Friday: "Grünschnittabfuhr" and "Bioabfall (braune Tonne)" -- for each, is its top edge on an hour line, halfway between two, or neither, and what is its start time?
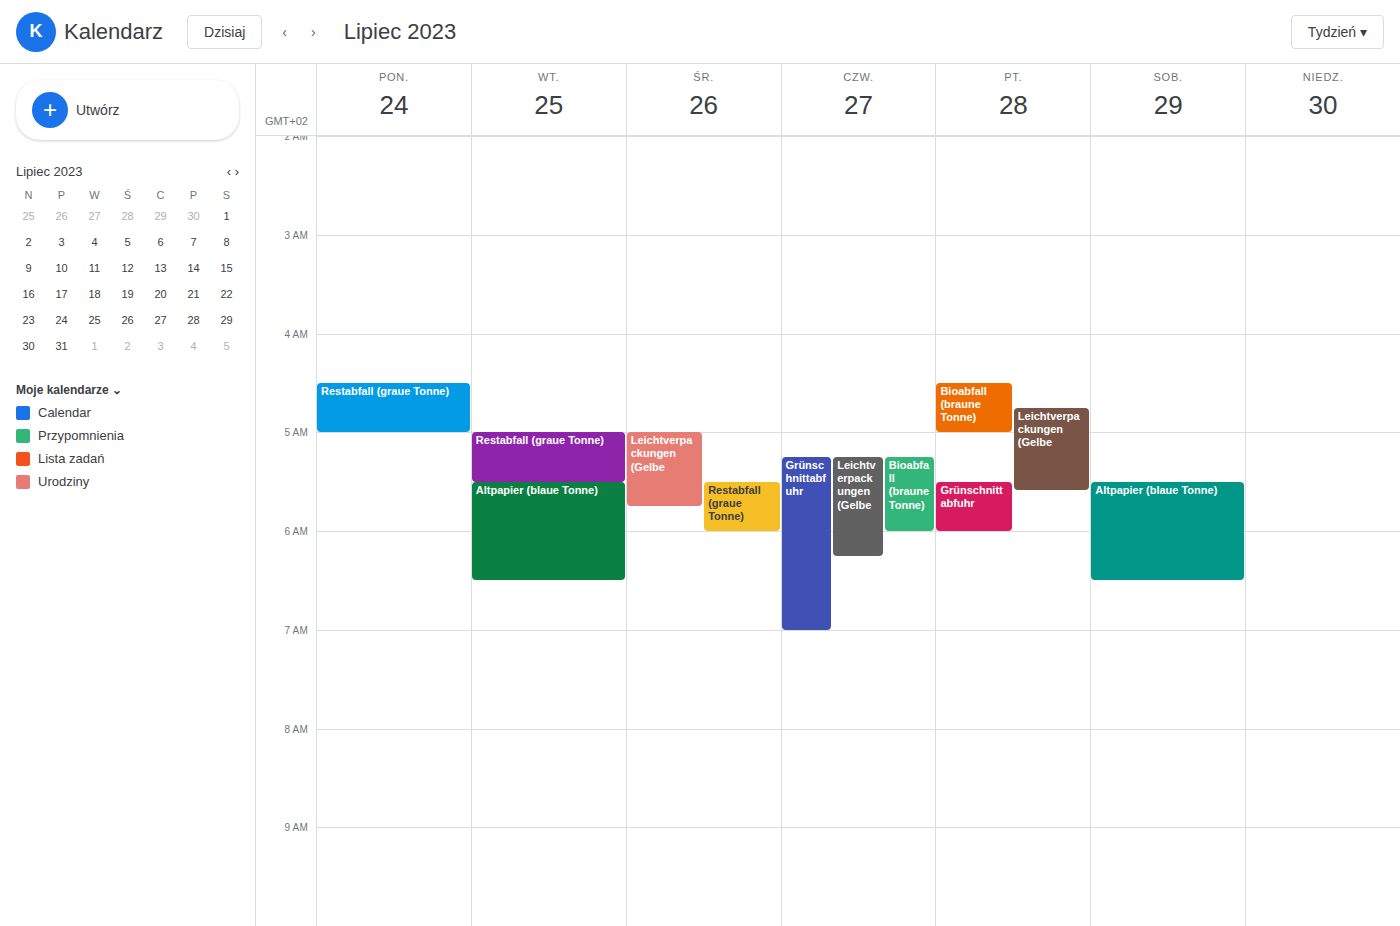
"Grünschnittabfuhr": 5:30 AM, halfway between the 5 AM and 6 AM lines. "Bioabfall (braune Tonne)": 4:30 AM, halfway between the 4 AM and 5 AM lines.